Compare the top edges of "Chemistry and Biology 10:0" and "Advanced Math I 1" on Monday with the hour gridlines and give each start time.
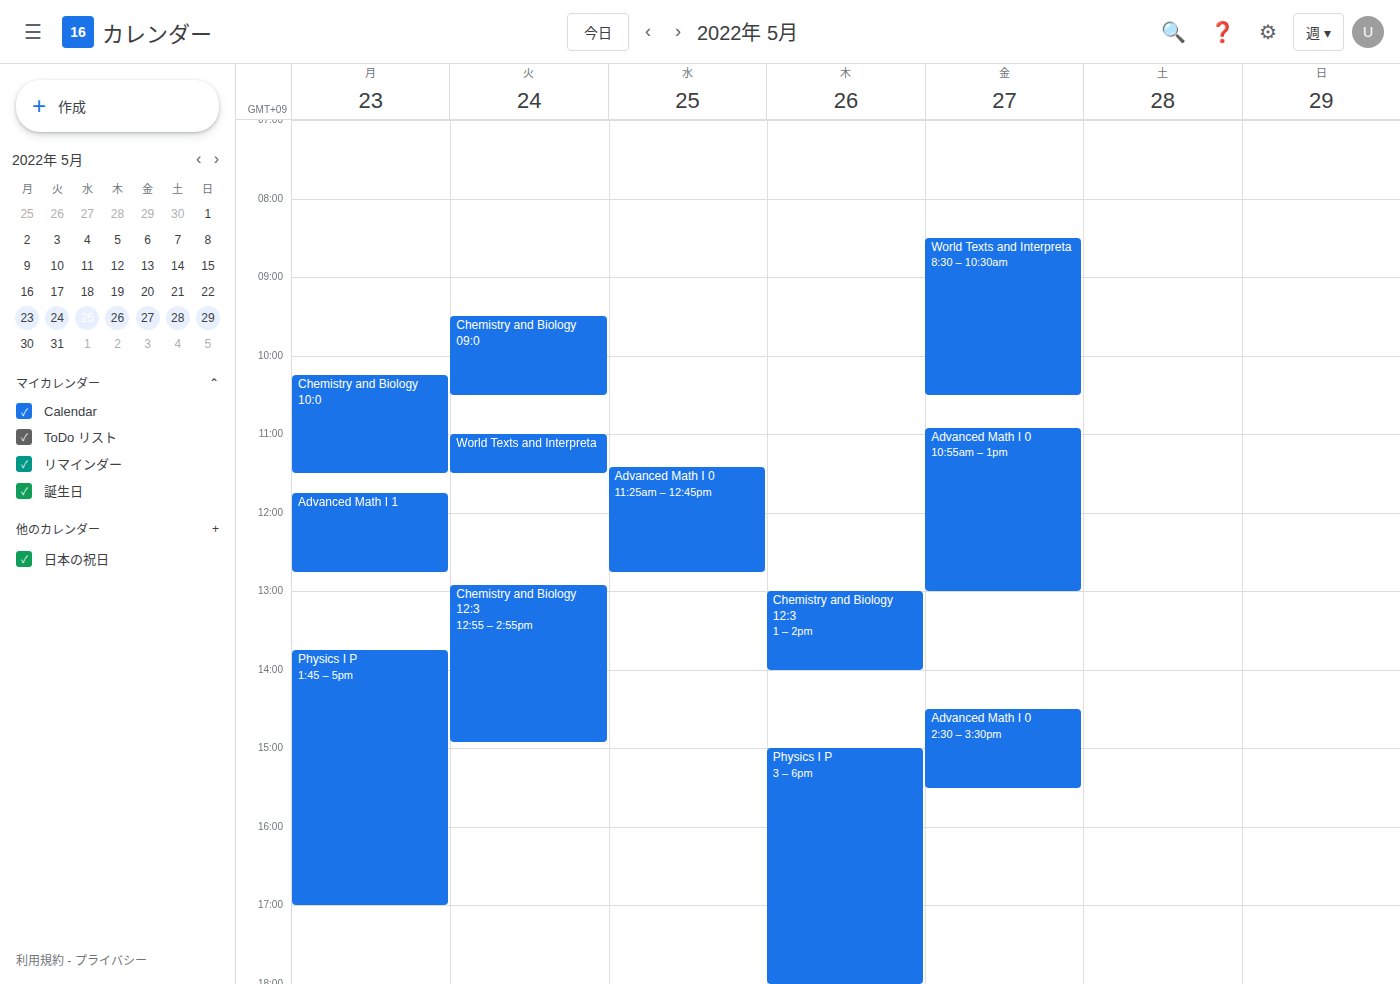
"Chemistry and Biology 10:0": 10:15 AM, neither: a quarter of the way from the 10 AM line to the 11 AM line. "Advanced Math I 1": 11:45 AM, neither: three quarters of the way from the 11 AM line to the 12 PM line.